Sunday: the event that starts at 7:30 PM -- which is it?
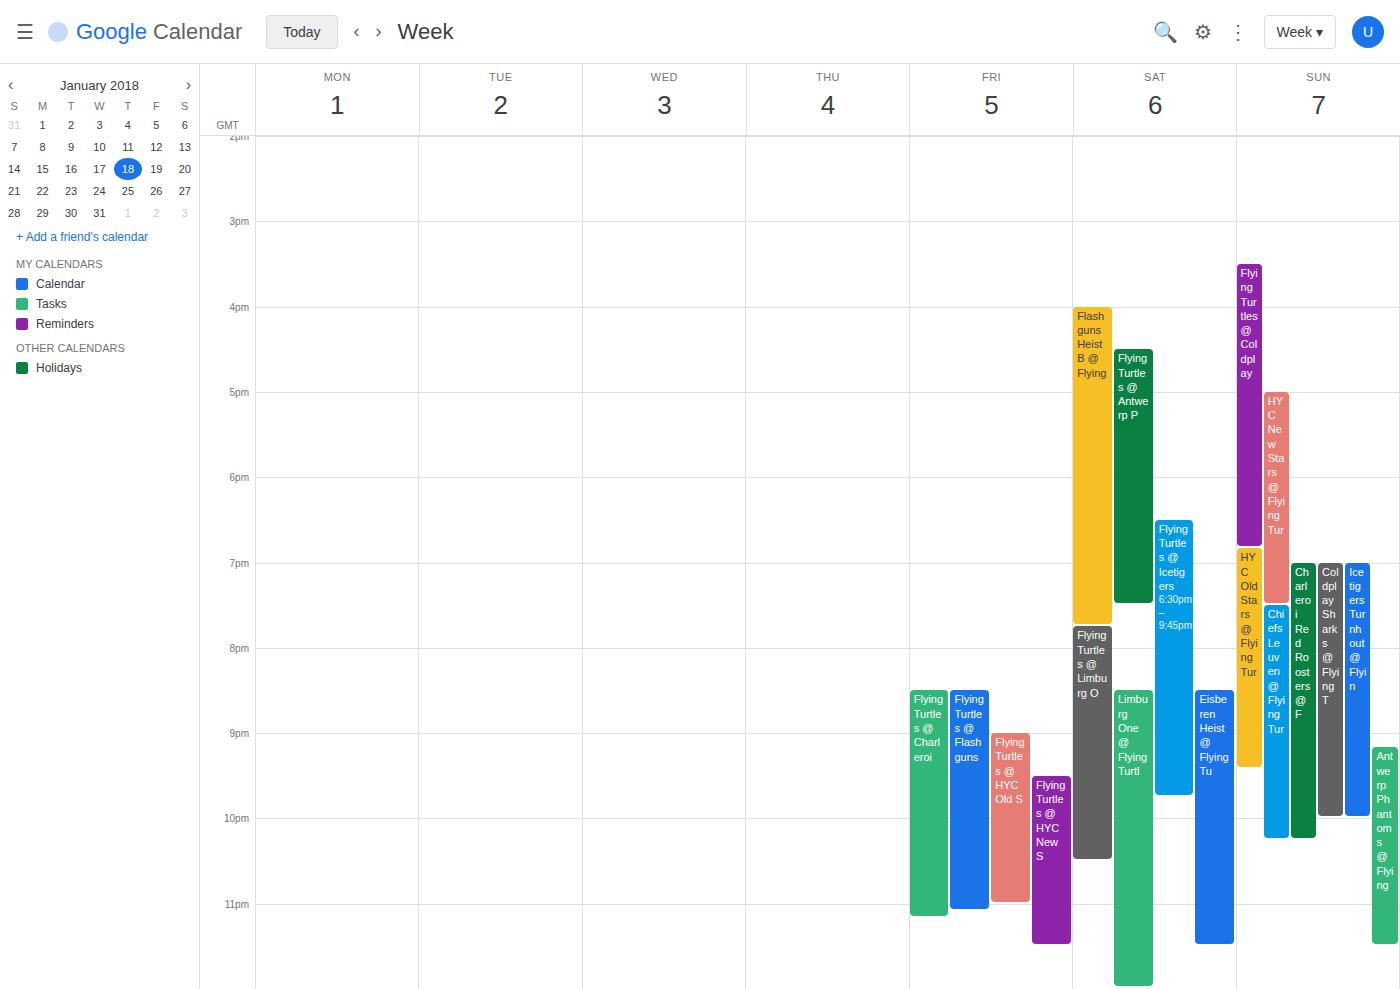
"Chiefs Leuven @ Flying Tur"